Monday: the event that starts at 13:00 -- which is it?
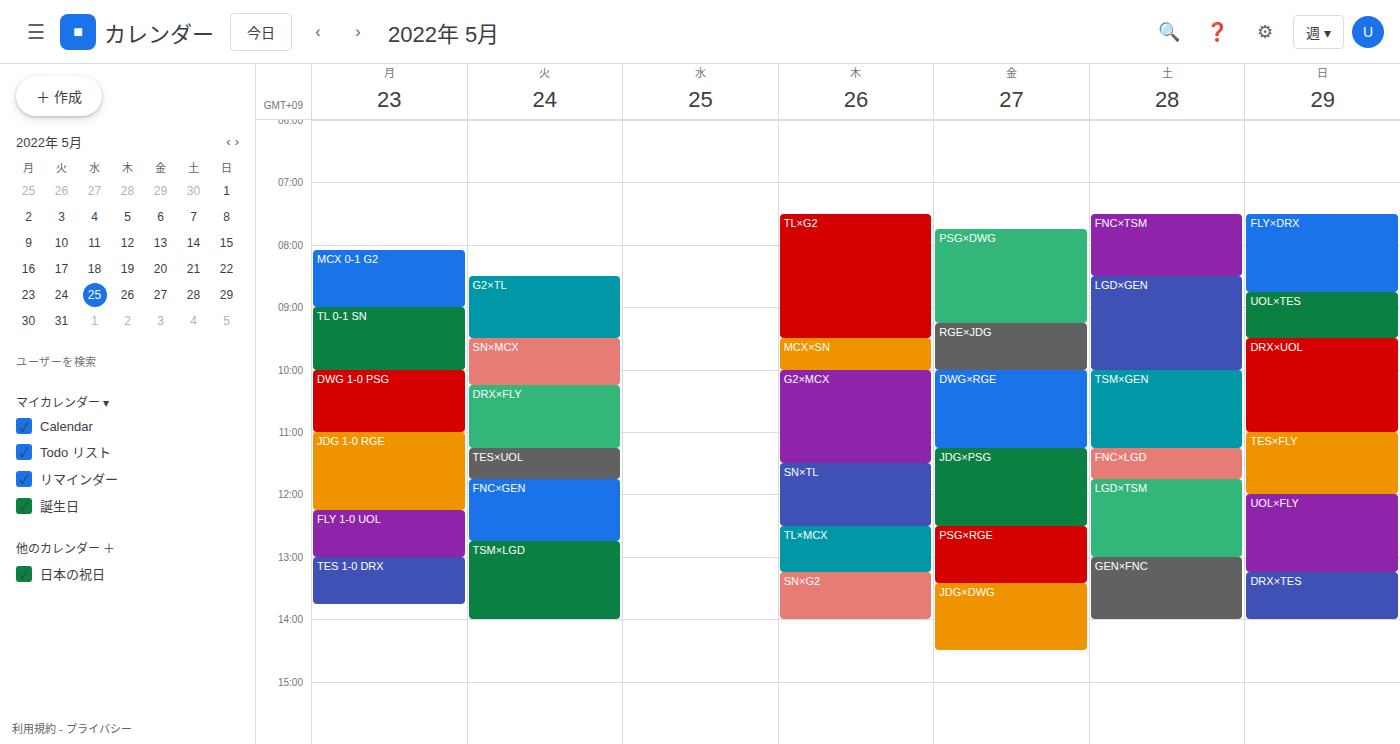
"TES 1-0 DRX"